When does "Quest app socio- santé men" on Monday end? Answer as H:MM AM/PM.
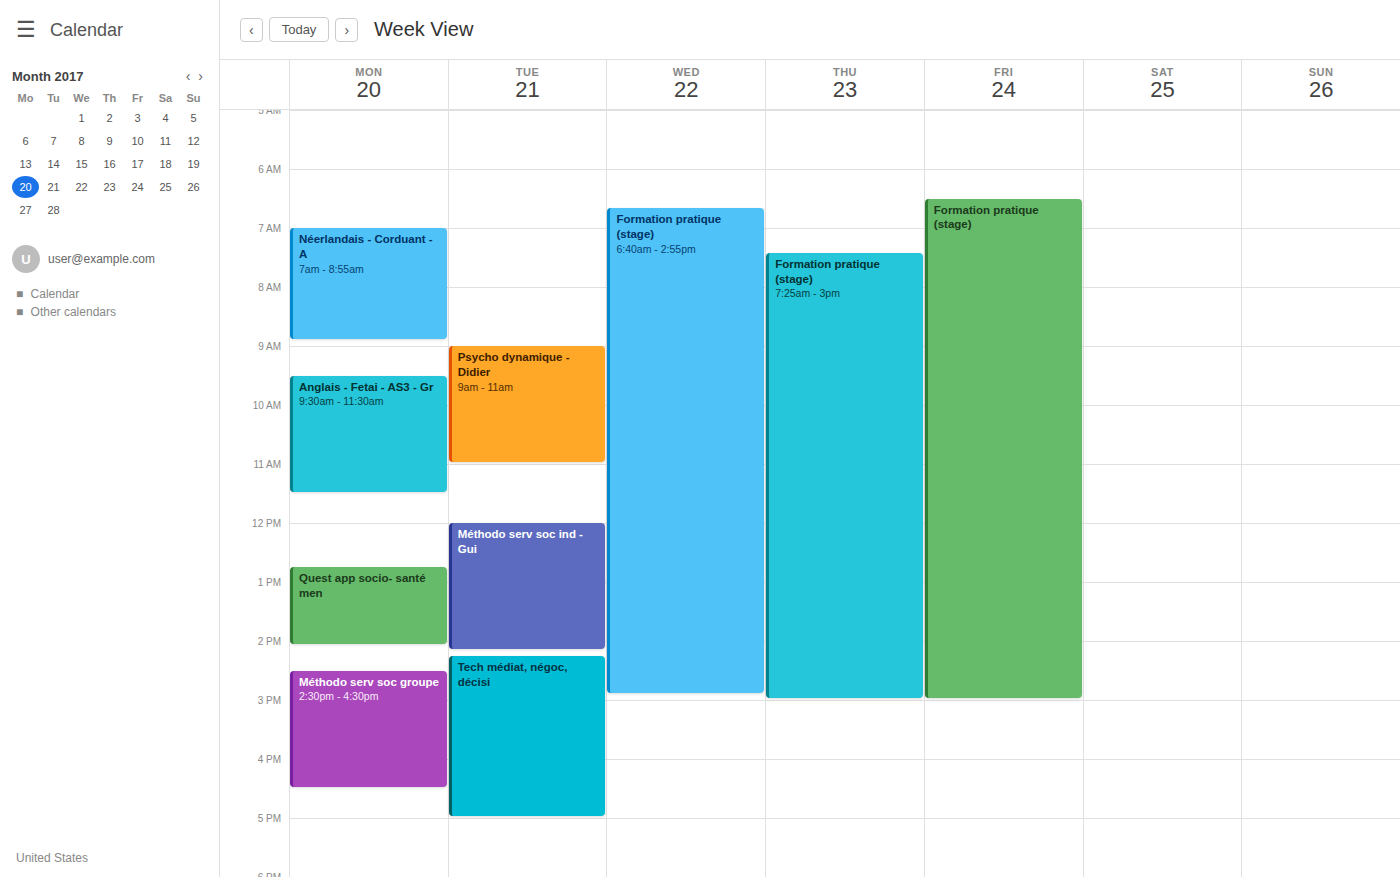
2:05 PM